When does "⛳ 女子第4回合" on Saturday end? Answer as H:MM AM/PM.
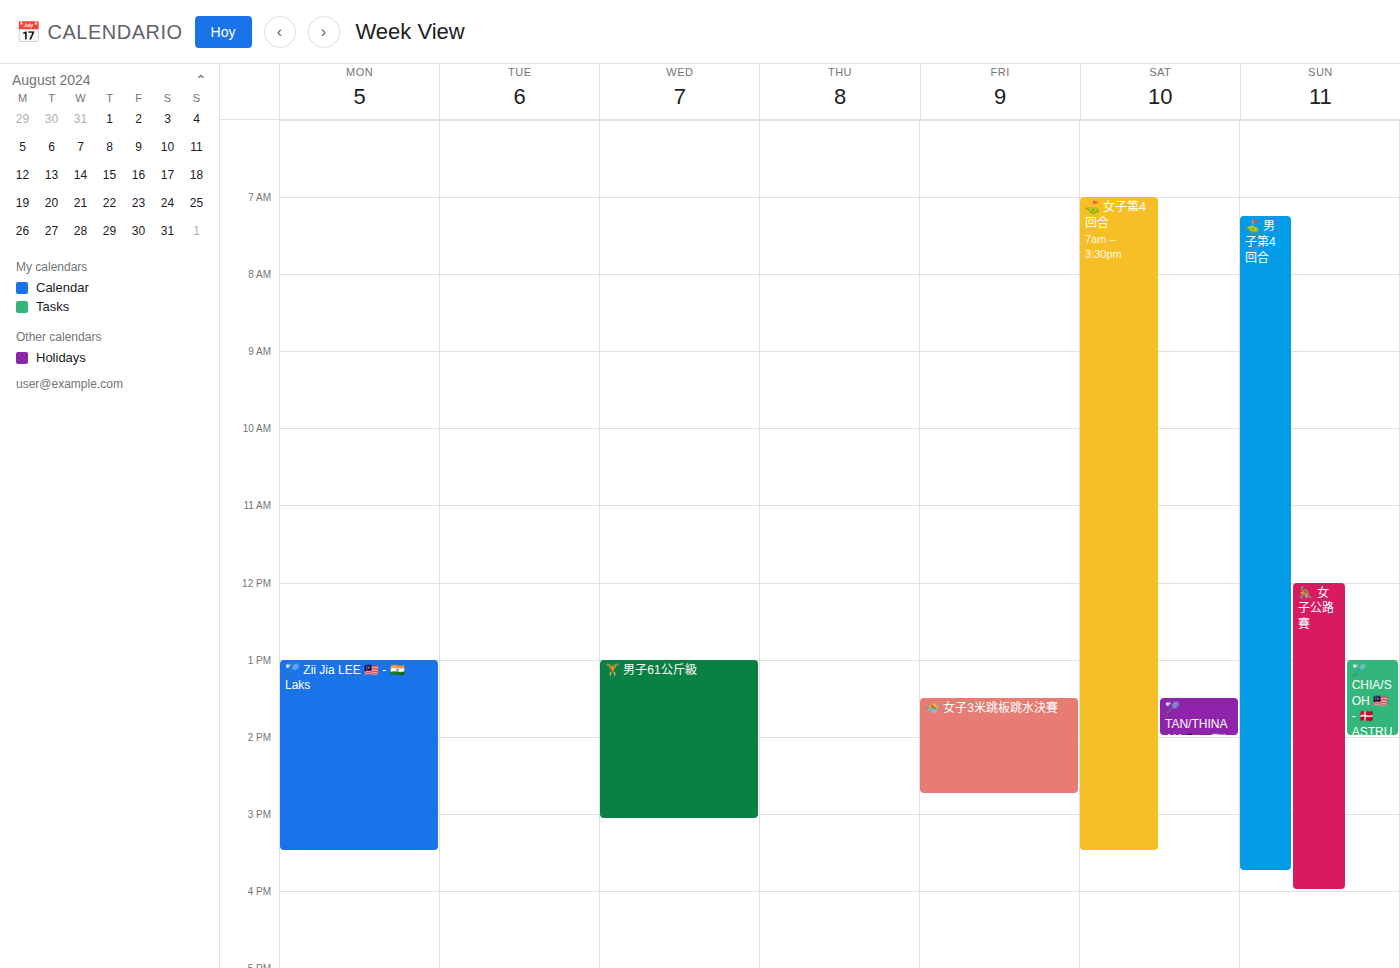
3:30 PM